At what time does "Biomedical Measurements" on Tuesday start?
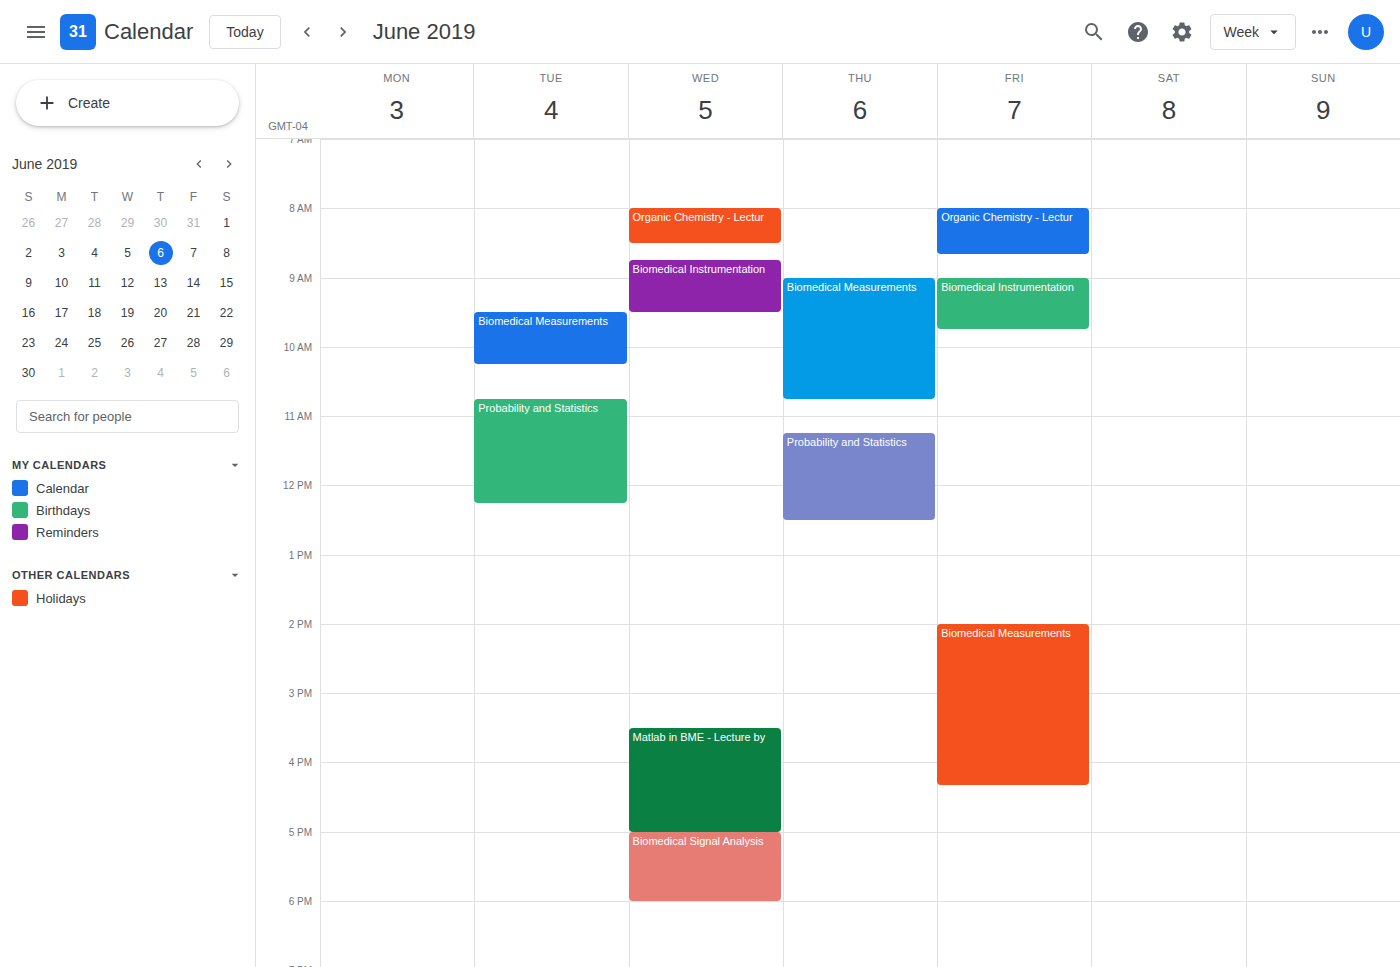
9:30 AM